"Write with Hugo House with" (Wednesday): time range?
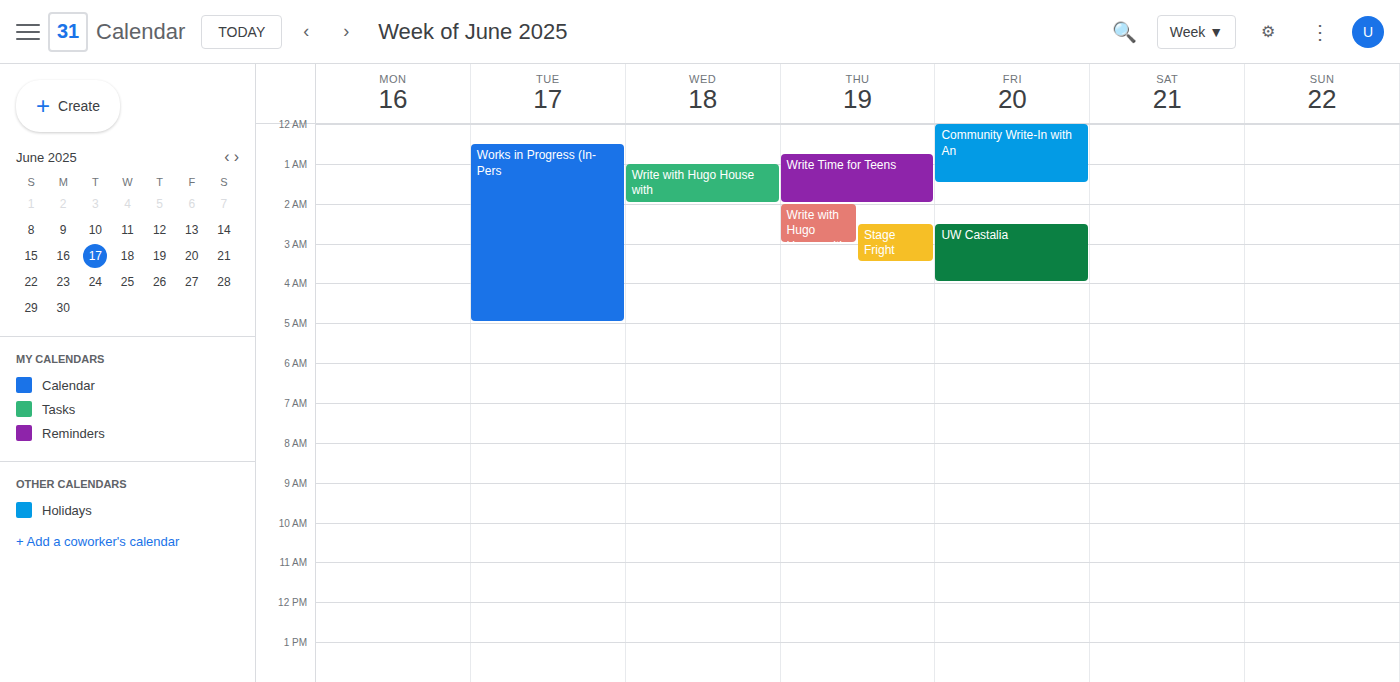
1:00 AM to 2:00 AM